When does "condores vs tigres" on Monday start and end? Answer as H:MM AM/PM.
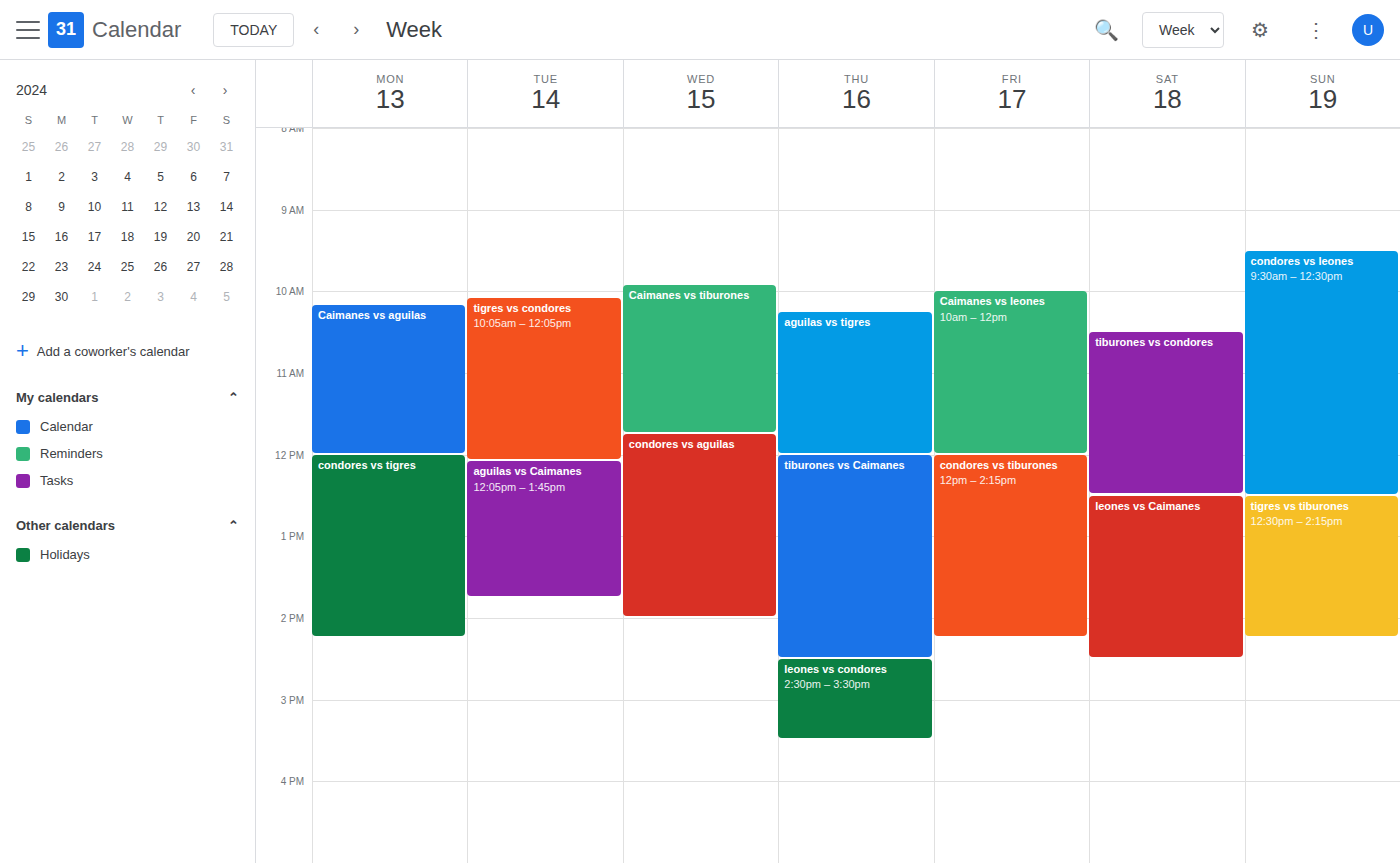
12:00 PM to 2:15 PM